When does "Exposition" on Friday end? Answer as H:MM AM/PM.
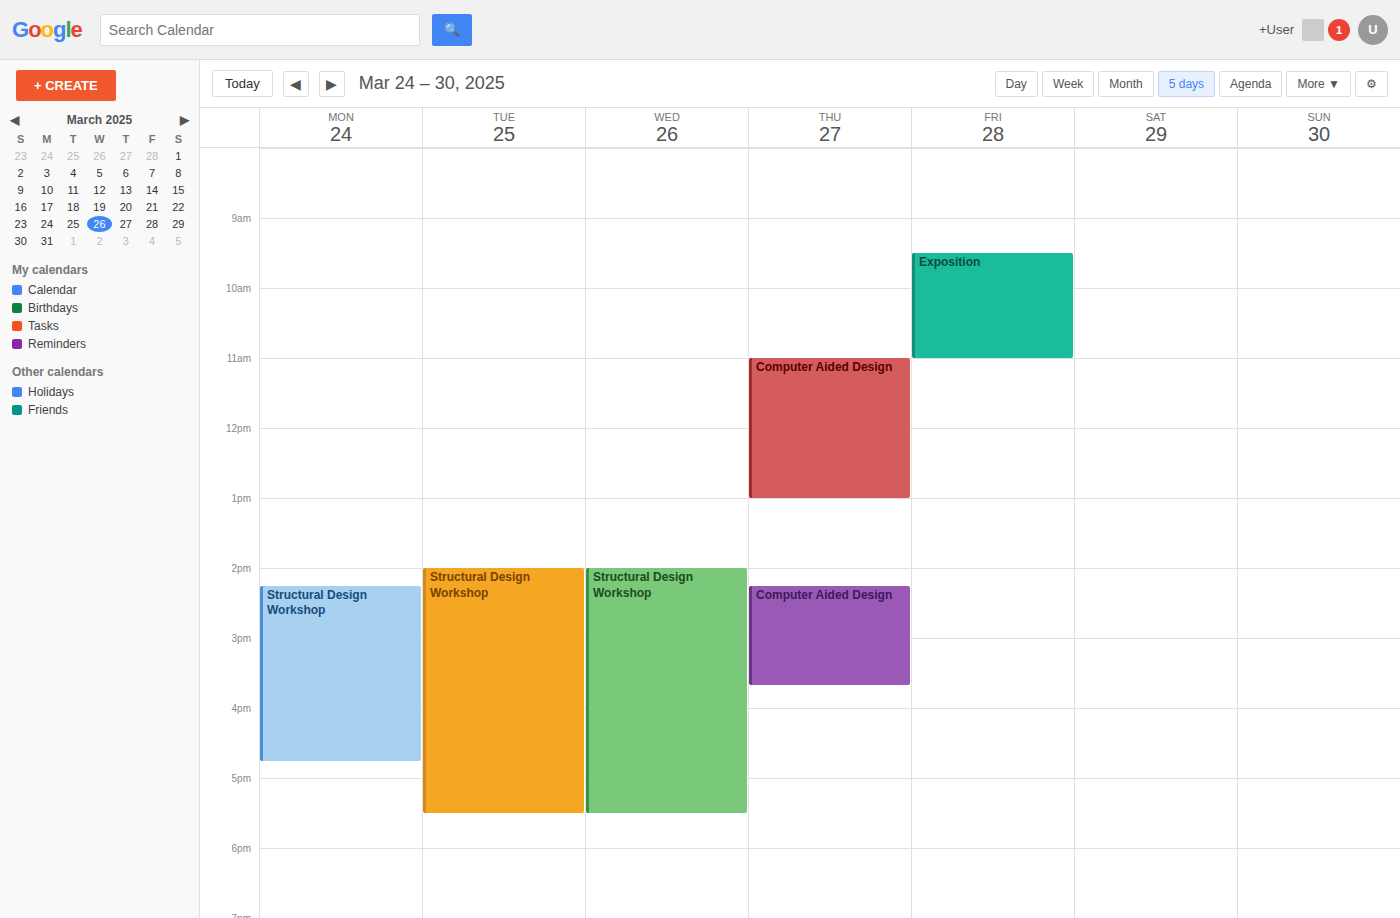
11:00 AM